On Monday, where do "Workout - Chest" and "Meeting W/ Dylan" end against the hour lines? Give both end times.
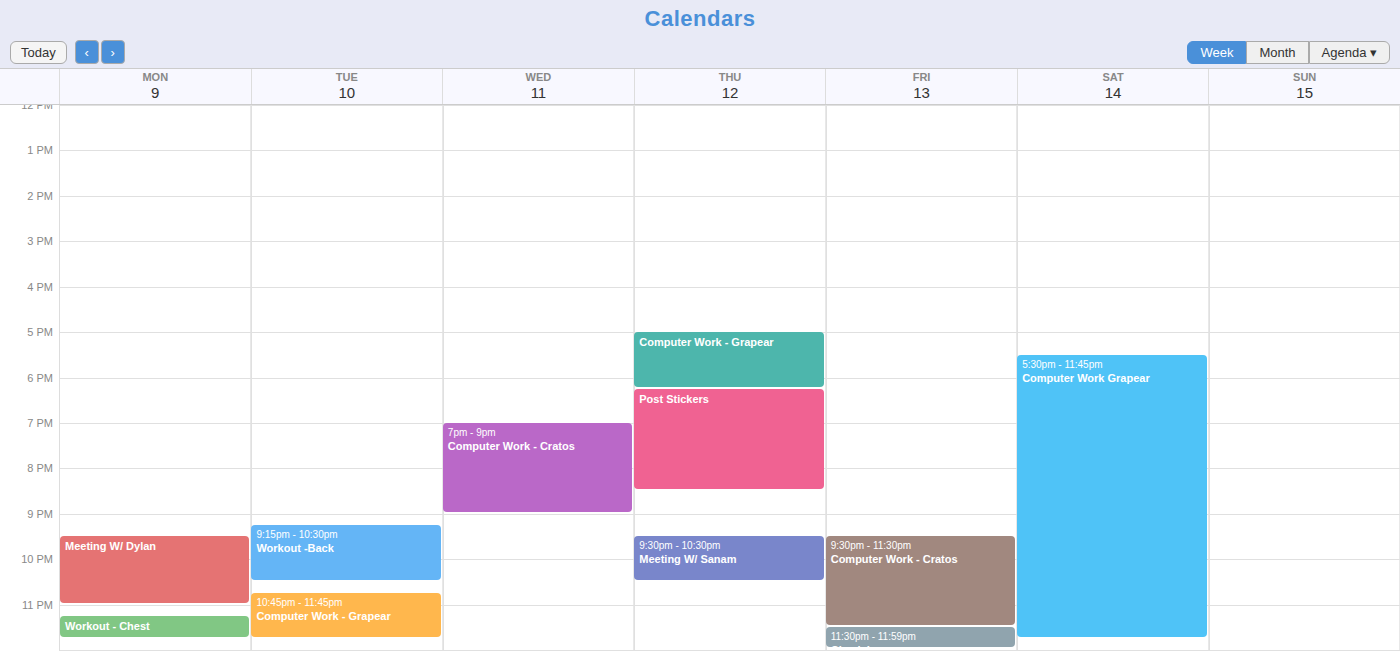
"Workout - Chest": 23:45, neither: three quarters of the way from the 23:00 line to the 24:00 line. "Meeting W/ Dylan": 23:00, exactly on the 23:00 line.